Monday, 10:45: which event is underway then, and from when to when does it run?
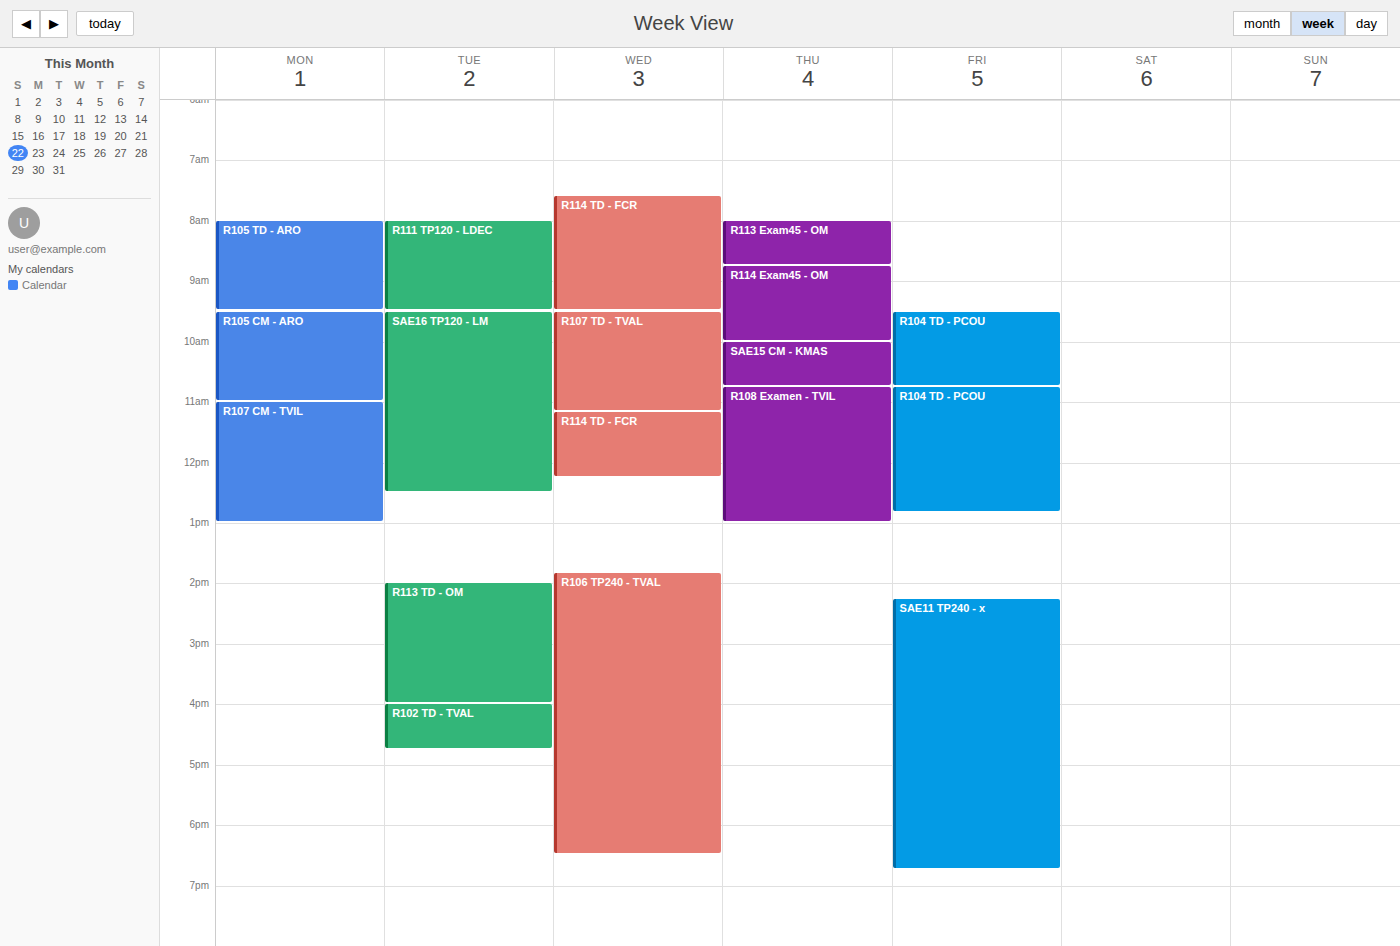
"R105 CM - ARO", 09:30 to 11:00